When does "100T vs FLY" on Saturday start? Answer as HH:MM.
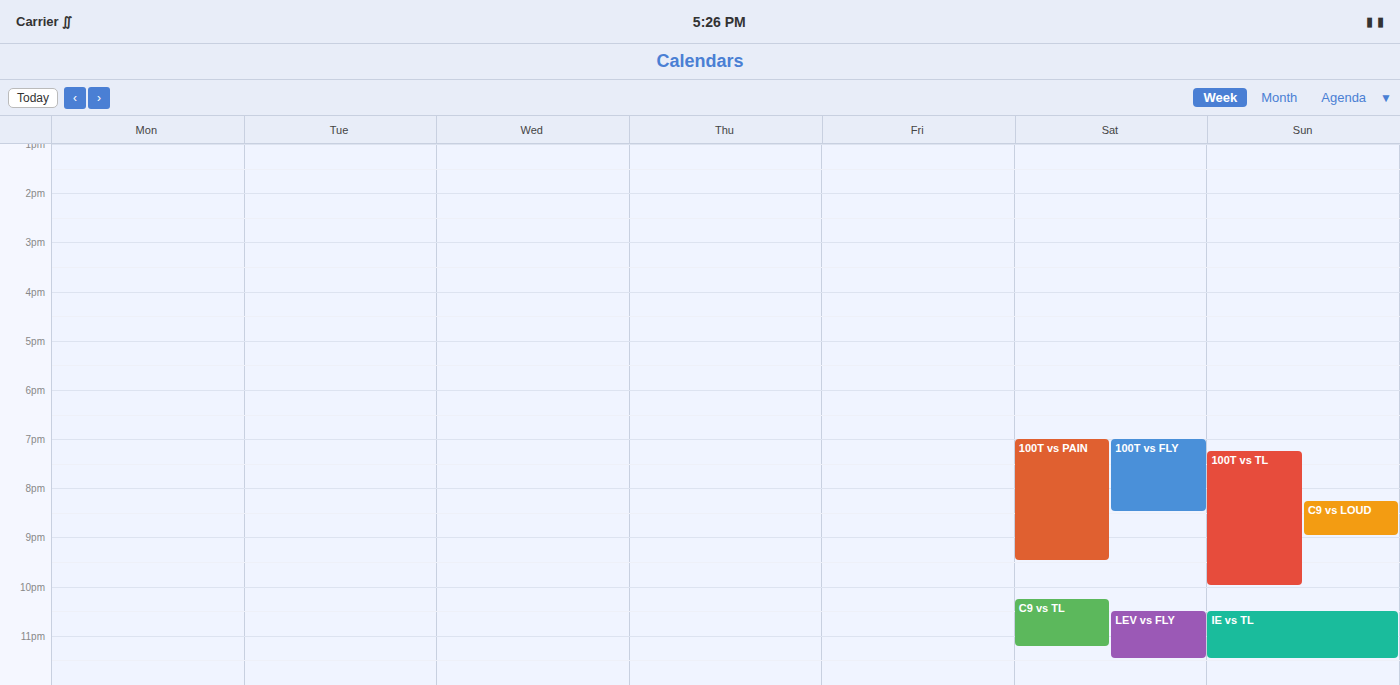
19:00